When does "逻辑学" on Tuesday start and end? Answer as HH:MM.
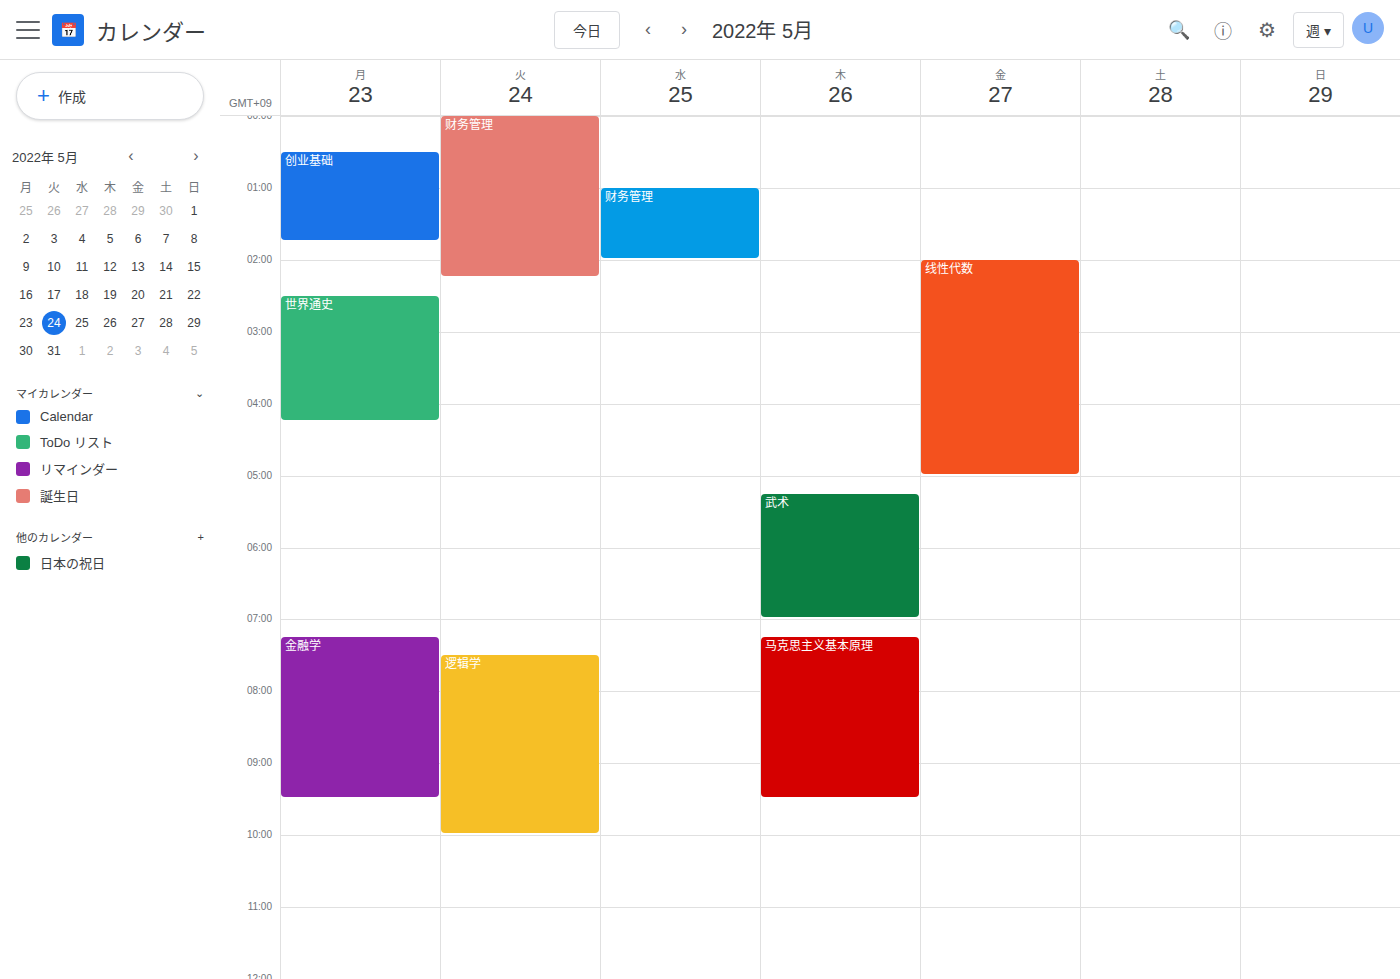
07:30 to 10:00